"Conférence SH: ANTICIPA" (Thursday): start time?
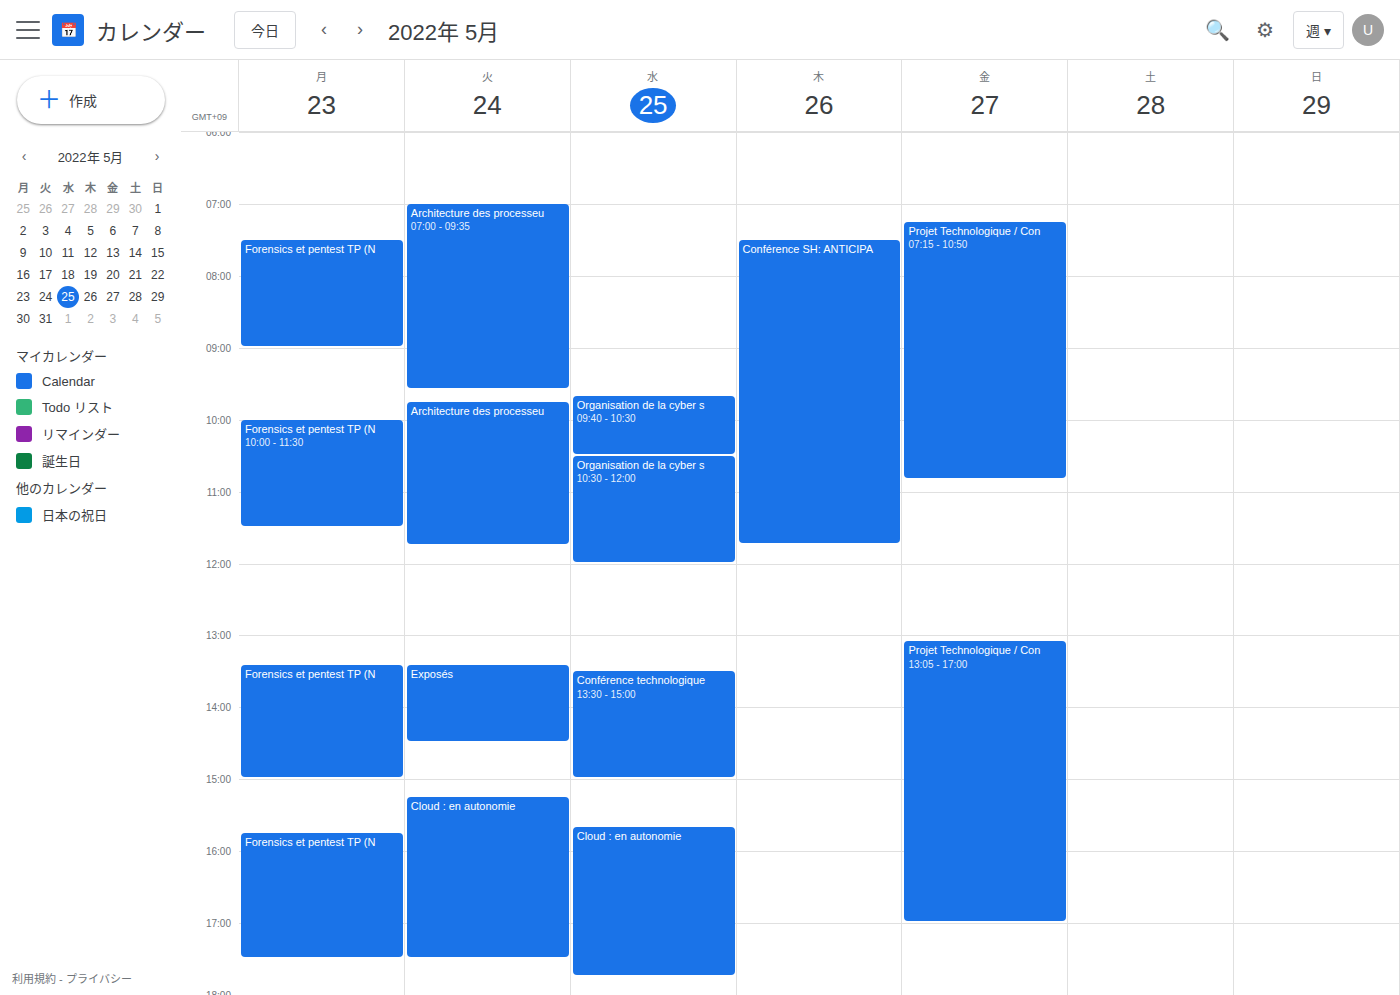
7:30 AM